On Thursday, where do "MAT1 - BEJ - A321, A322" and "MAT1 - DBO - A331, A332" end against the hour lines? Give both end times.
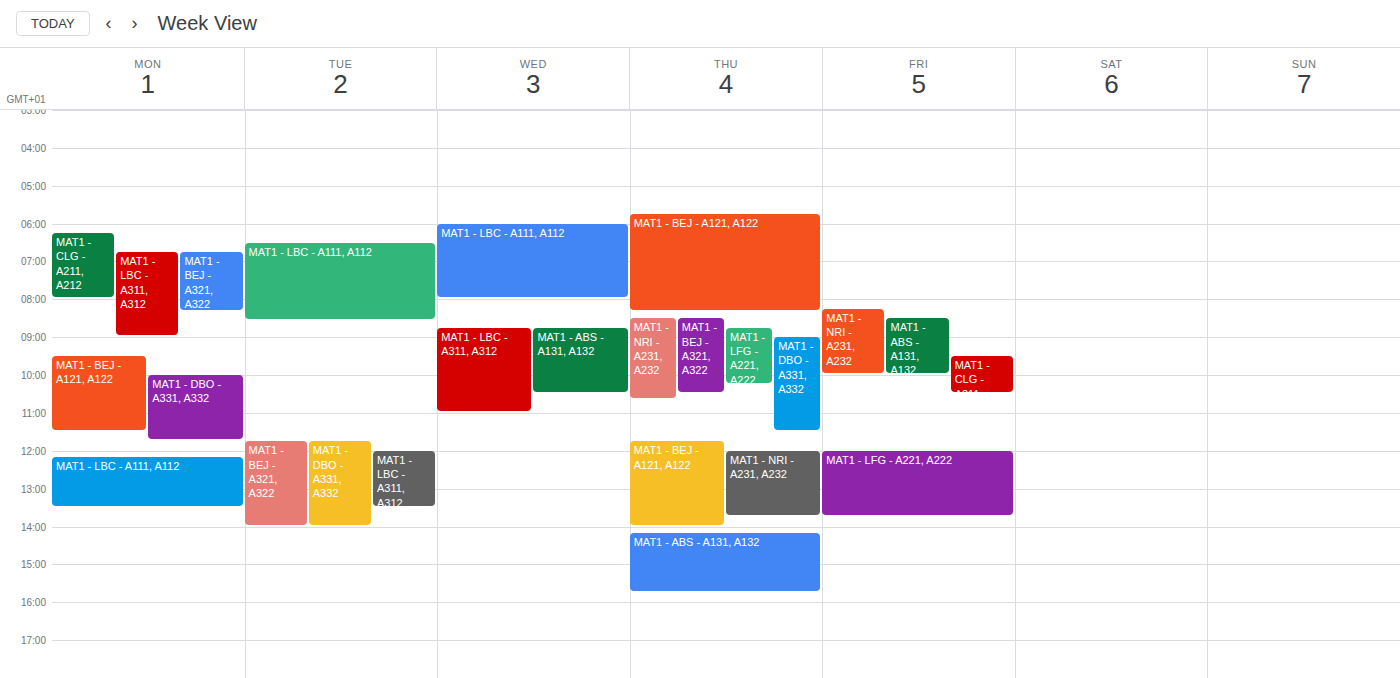
"MAT1 - BEJ - A321, A322": 10:30 AM, halfway between the 10 AM and 11 AM lines. "MAT1 - DBO - A331, A332": 11:30 AM, halfway between the 11 AM and 12 PM lines.